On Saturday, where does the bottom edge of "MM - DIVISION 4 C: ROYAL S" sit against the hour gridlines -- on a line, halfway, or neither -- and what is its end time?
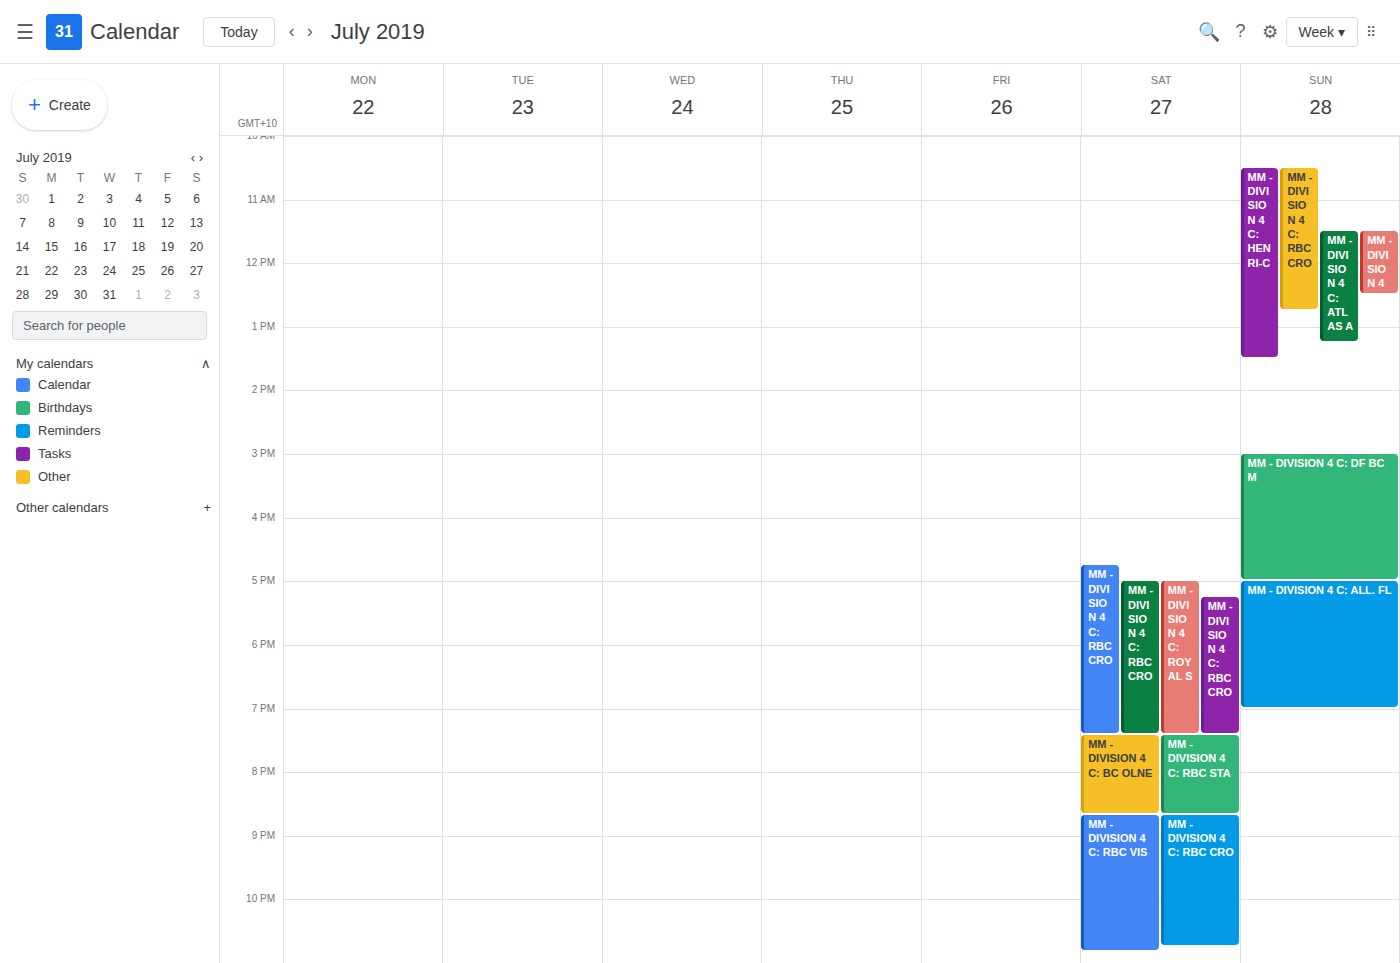
7:25 PM -- neither: 25 minutes below the 7 PM line and 35 minutes above the 8 PM line.